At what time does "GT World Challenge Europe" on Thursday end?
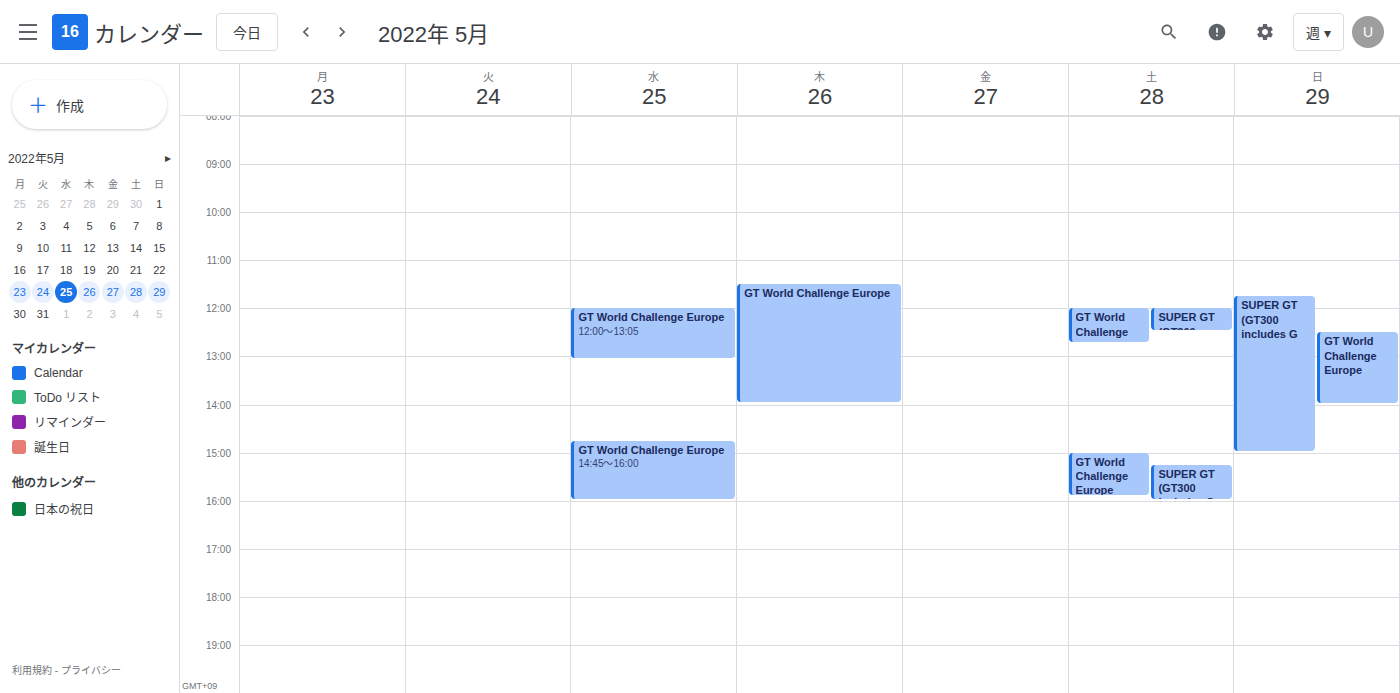
2:00 PM